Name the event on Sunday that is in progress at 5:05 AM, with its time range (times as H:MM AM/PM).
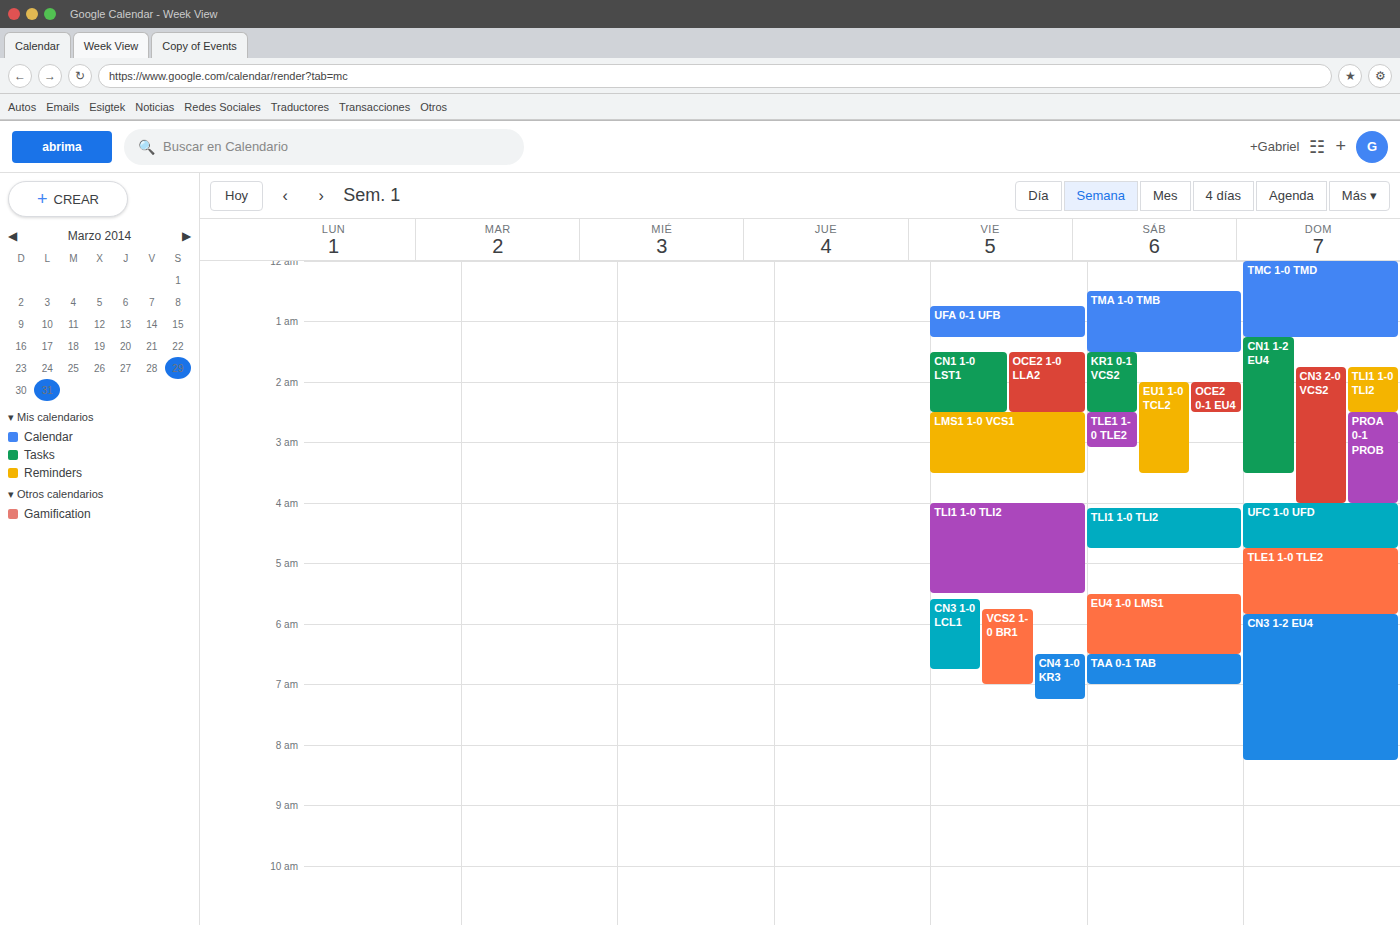
"TLE1 1-0 TLE2", 4:45 AM to 5:50 AM